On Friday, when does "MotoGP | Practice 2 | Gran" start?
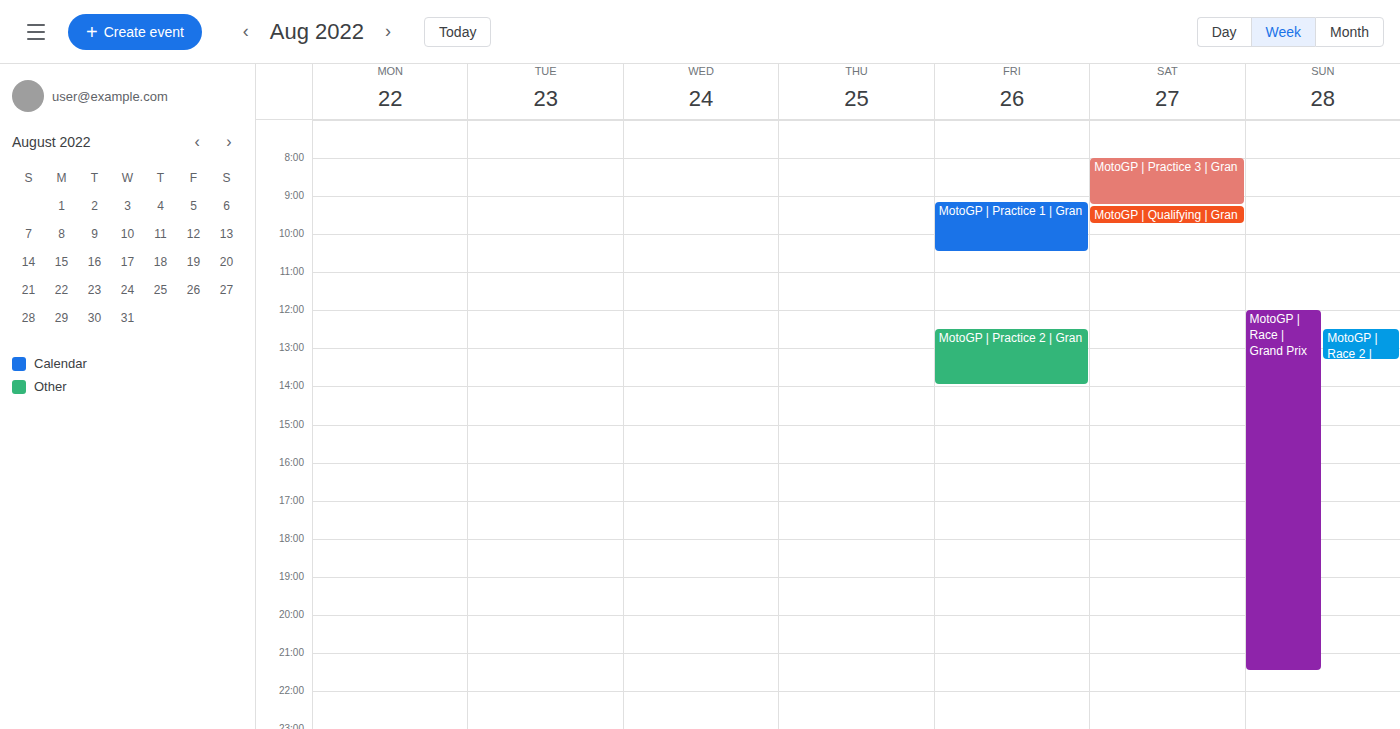
12:30 PM